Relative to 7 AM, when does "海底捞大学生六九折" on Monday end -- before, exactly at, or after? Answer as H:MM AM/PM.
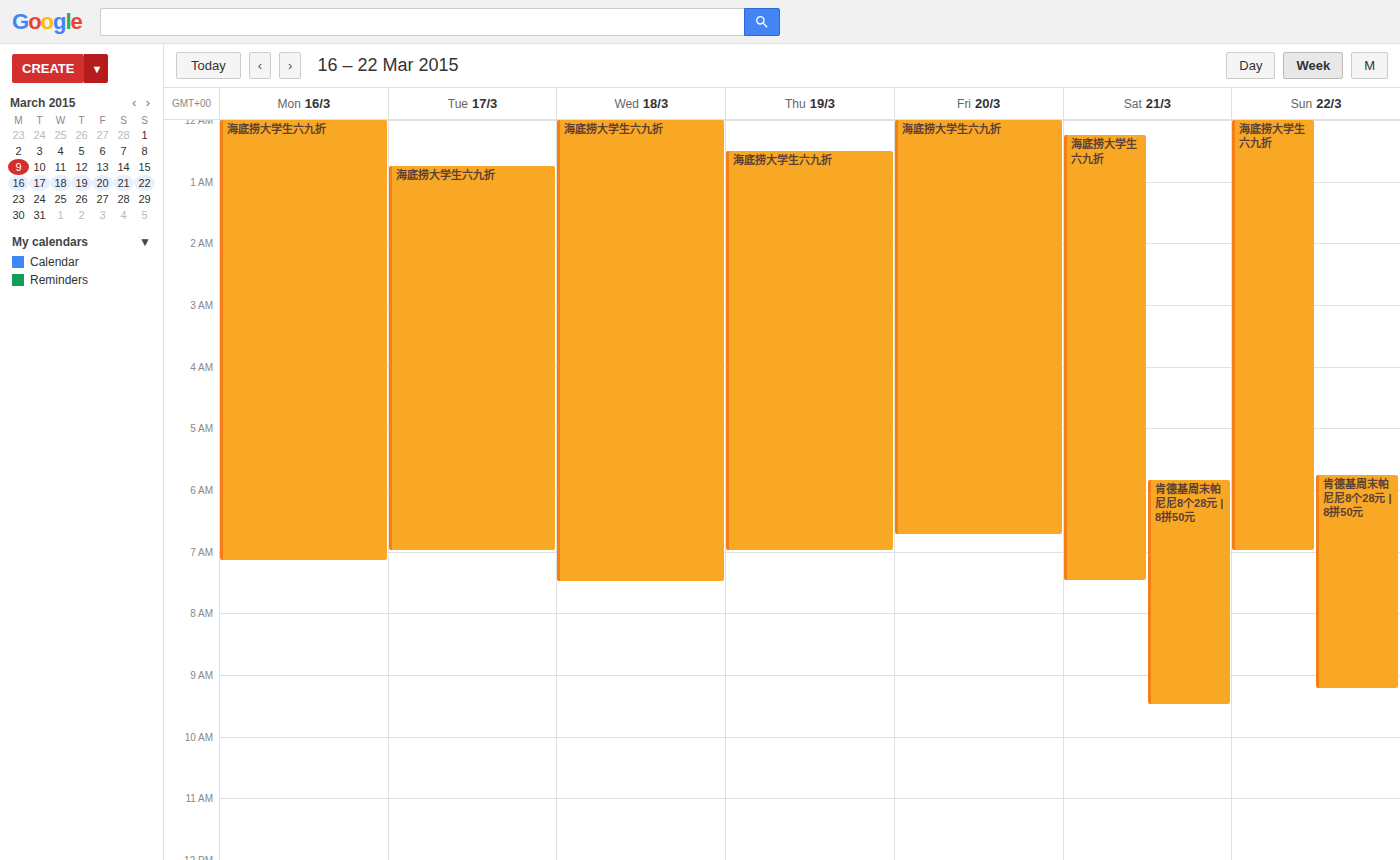
7:10 AM -- after 7 AM, 10 minutes below the 7 AM line.